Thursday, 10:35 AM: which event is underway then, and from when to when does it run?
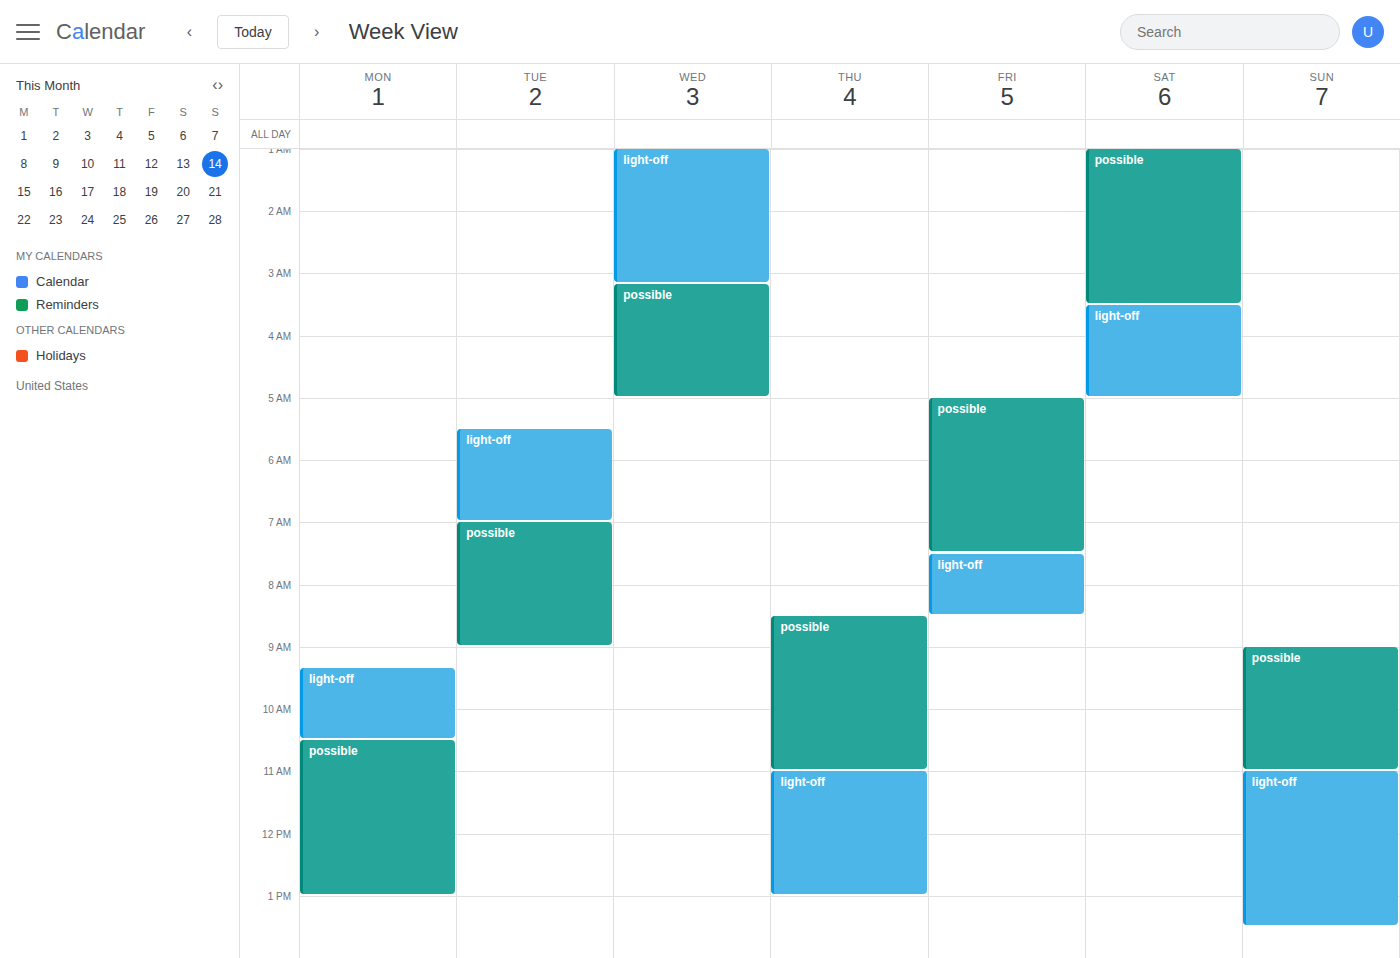
"possible", 8:30 AM to 11:00 AM